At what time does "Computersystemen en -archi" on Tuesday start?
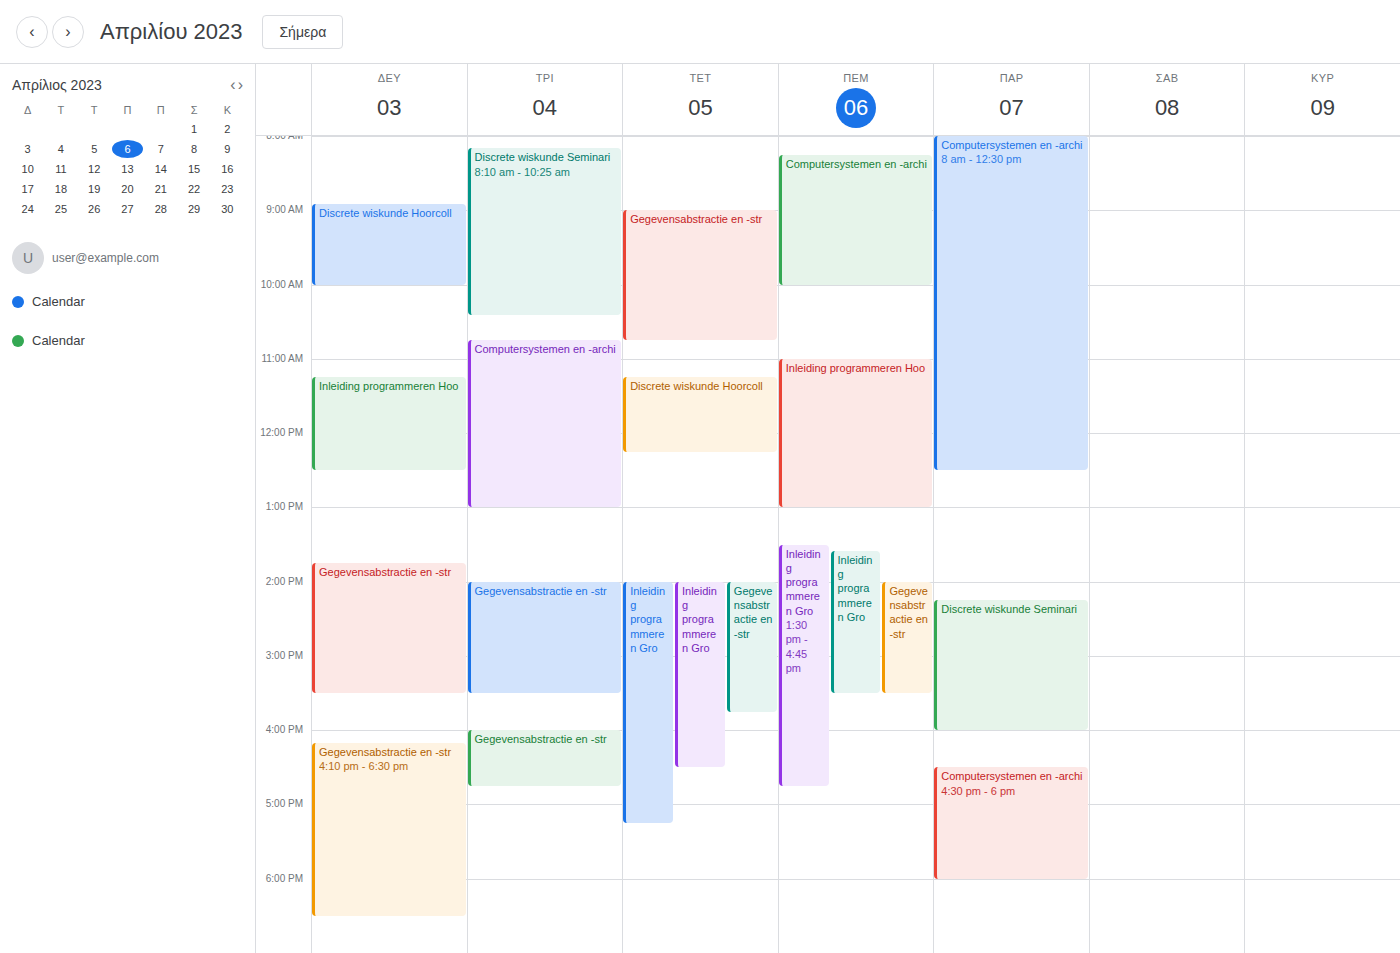
10:45 AM